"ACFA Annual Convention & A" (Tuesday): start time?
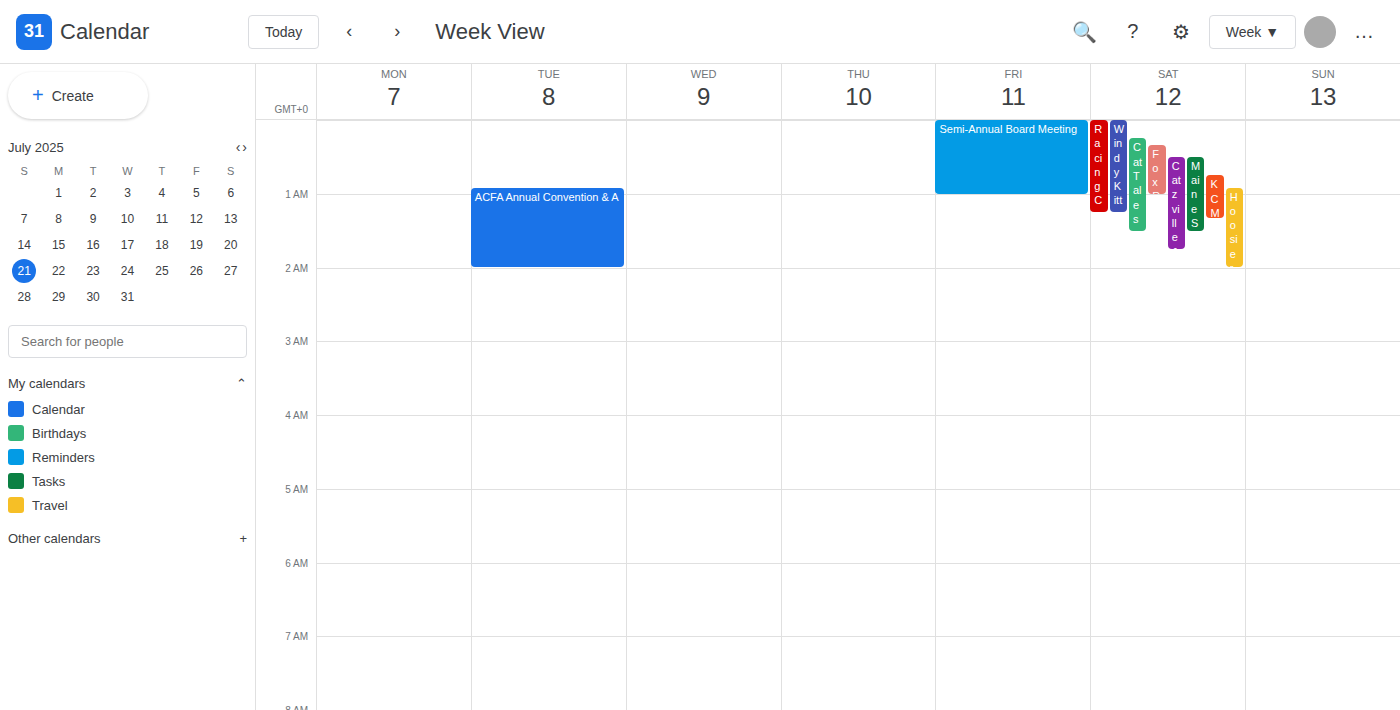
00:55